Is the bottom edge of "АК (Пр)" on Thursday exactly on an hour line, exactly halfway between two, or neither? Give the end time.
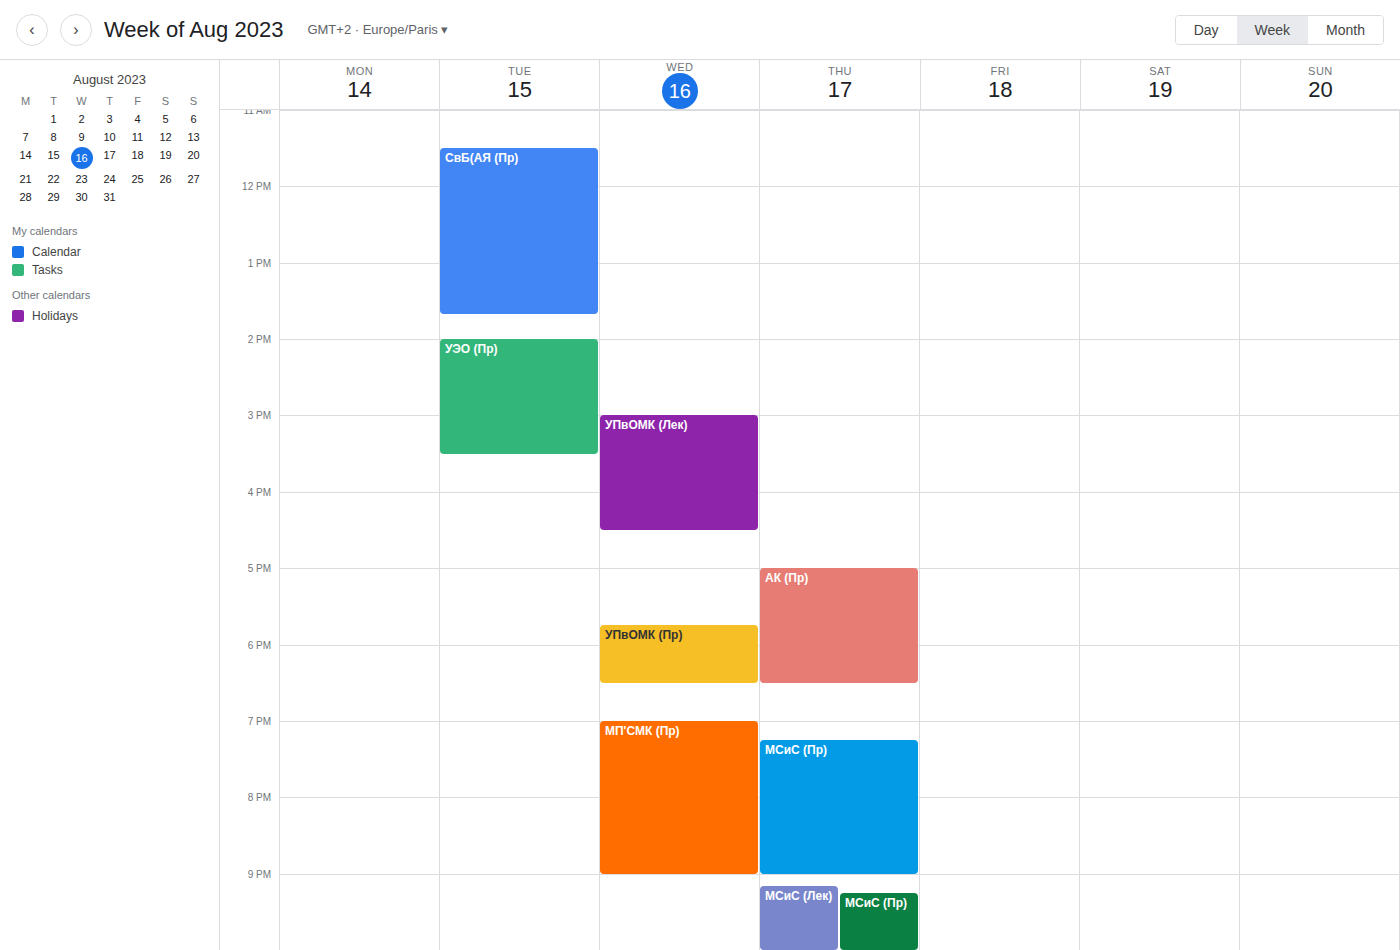
18:30 -- halfway between the 18:00 and 19:00 lines.